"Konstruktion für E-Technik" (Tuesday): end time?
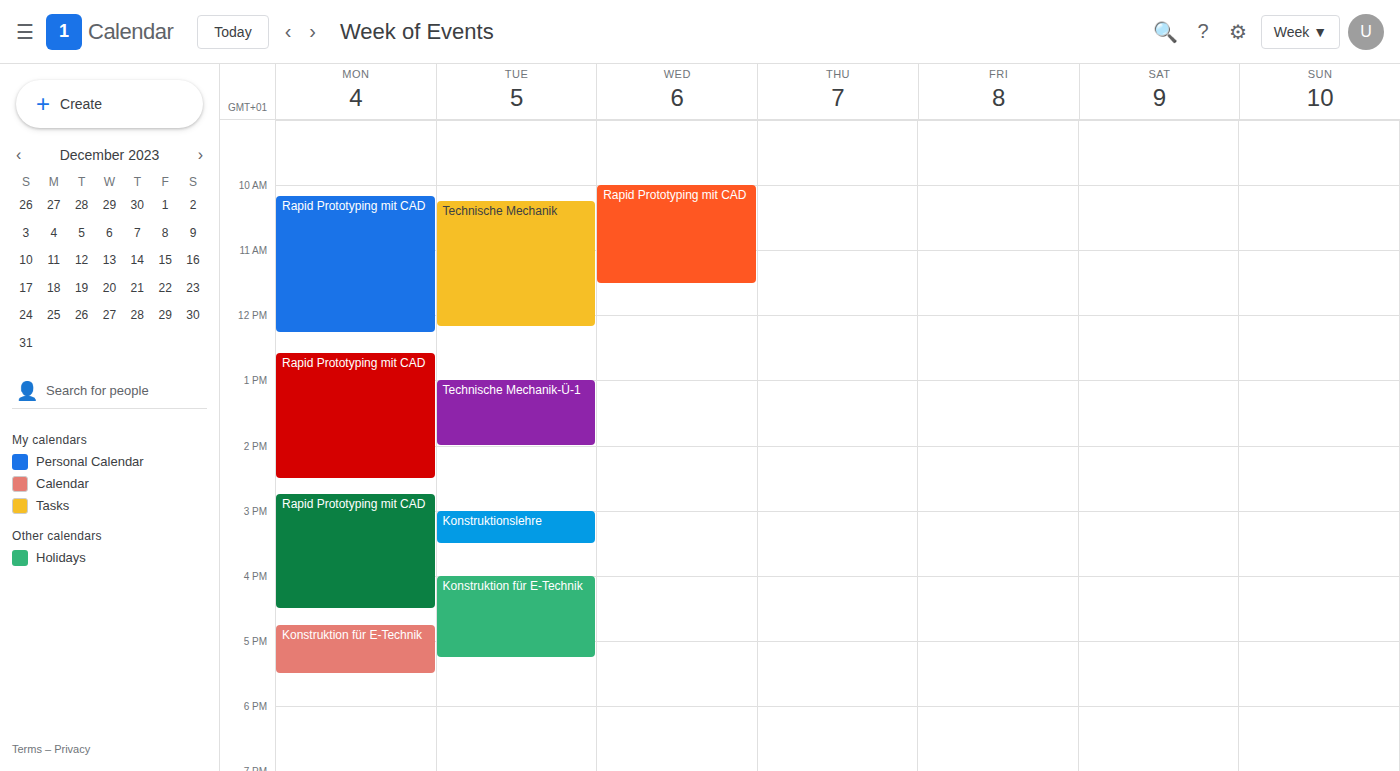
17:15